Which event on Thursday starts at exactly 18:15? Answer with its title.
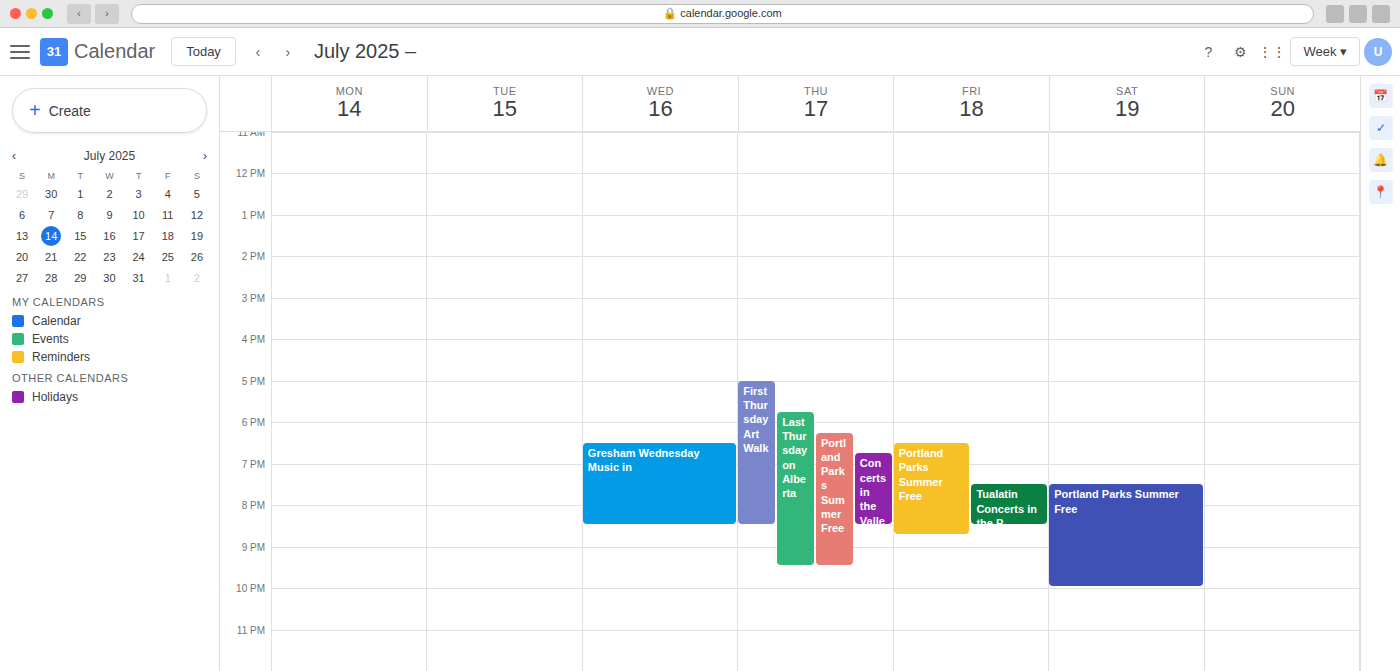
"Portland Parks Summer Free"